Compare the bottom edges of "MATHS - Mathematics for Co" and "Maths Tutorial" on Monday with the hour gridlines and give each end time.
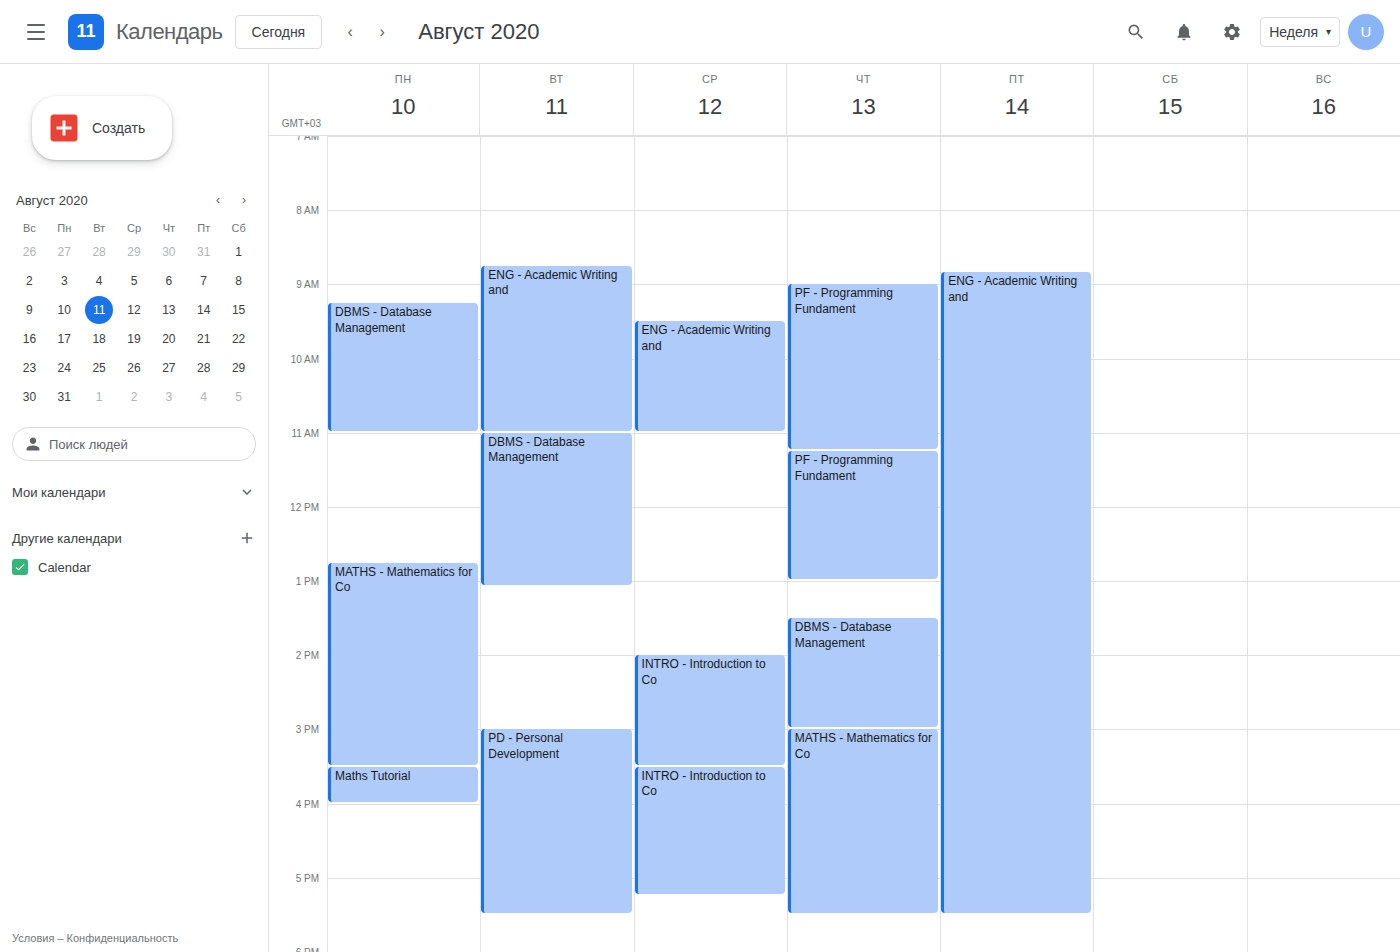
"MATHS - Mathematics for Co": 15:30, halfway between the 15:00 and 16:00 lines. "Maths Tutorial": 16:00, exactly on the 16:00 line.